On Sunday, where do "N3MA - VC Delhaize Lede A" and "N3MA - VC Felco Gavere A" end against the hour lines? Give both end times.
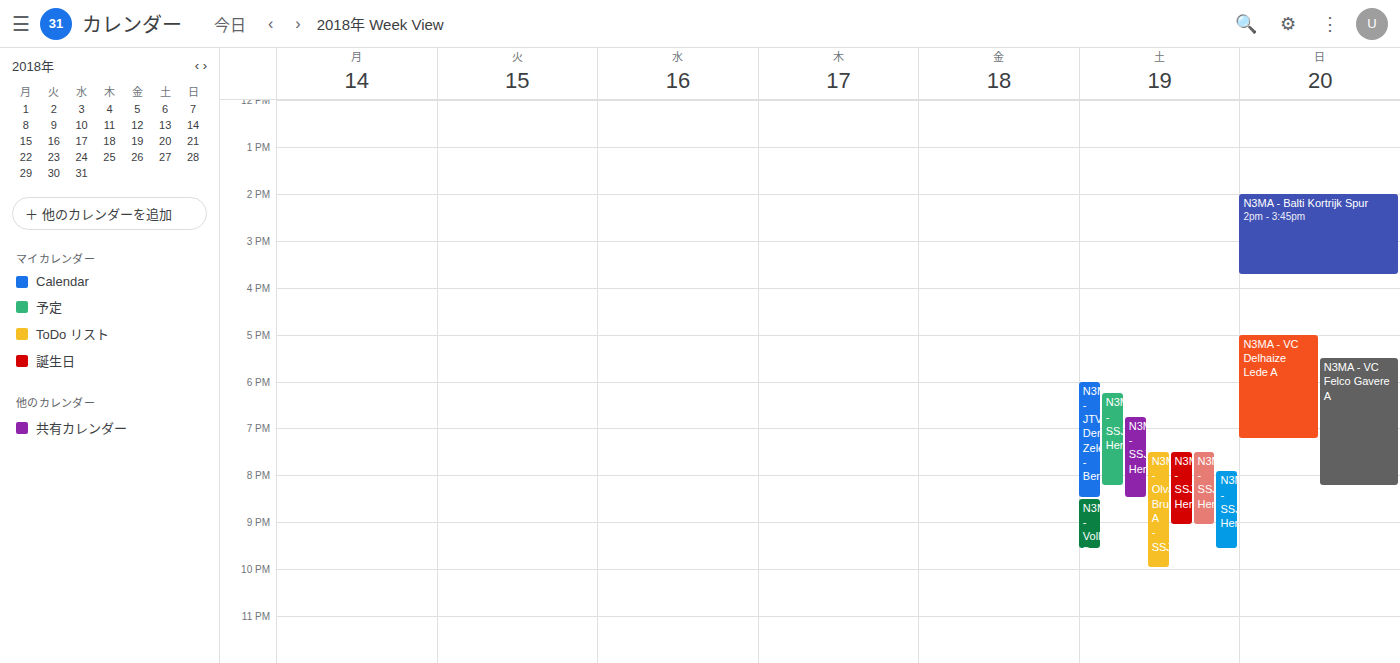
"N3MA - VC Delhaize Lede A": 7:15 PM, neither: a quarter of the way from the 7 PM line to the 8 PM line. "N3MA - VC Felco Gavere A": 8:15 PM, neither: a quarter of the way from the 8 PM line to the 9 PM line.